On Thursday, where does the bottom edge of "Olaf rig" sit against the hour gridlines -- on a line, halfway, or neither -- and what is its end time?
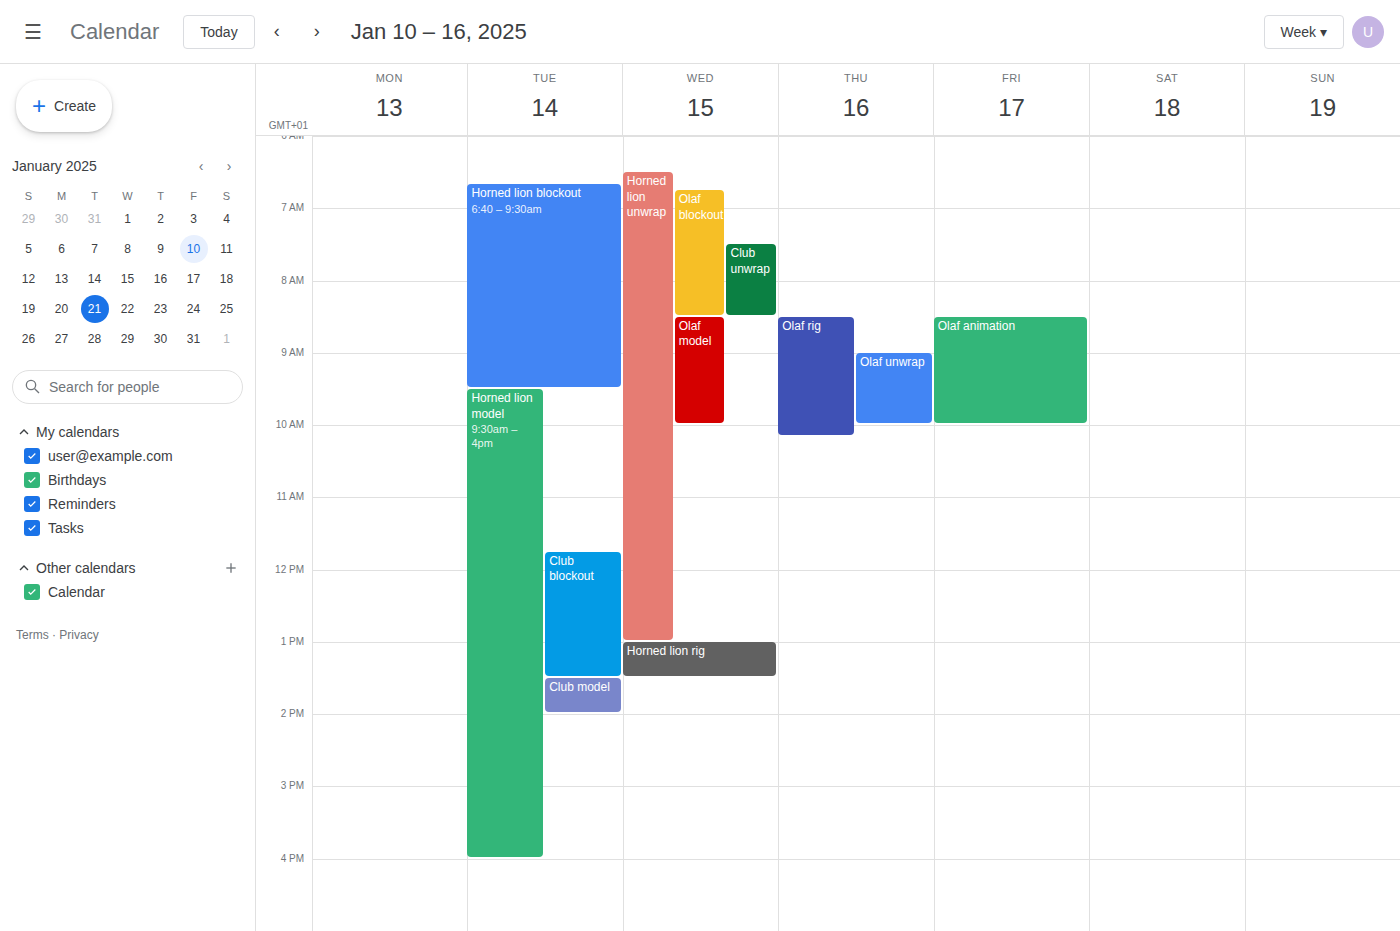
10:10 AM -- neither: 10 minutes below the 10 AM line and 50 minutes above the 11 AM line.